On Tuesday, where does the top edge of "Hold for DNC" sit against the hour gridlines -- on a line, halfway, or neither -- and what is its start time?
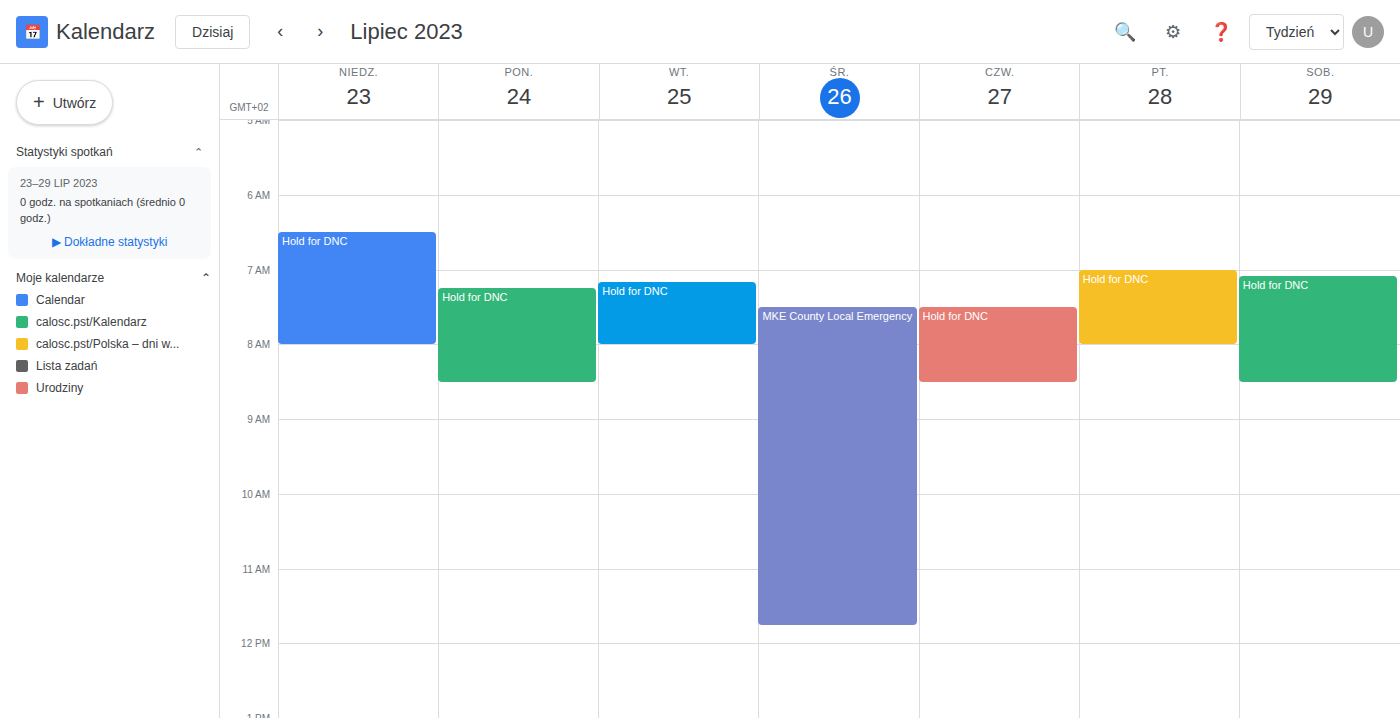
7:10 AM -- neither: 10 minutes below the 7 AM line and 50 minutes above the 8 AM line.